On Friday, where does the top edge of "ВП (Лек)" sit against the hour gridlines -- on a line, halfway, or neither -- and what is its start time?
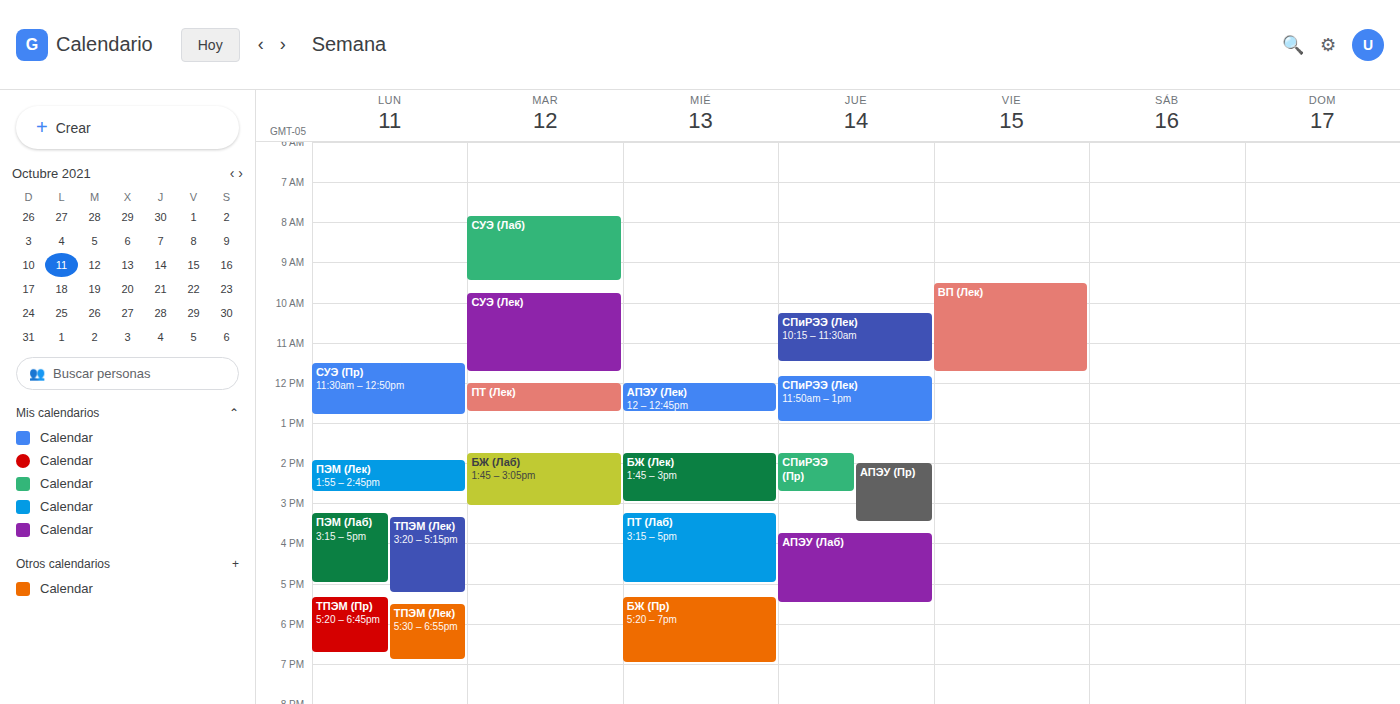
9:30 AM -- halfway between the 9 AM and 10 AM lines.